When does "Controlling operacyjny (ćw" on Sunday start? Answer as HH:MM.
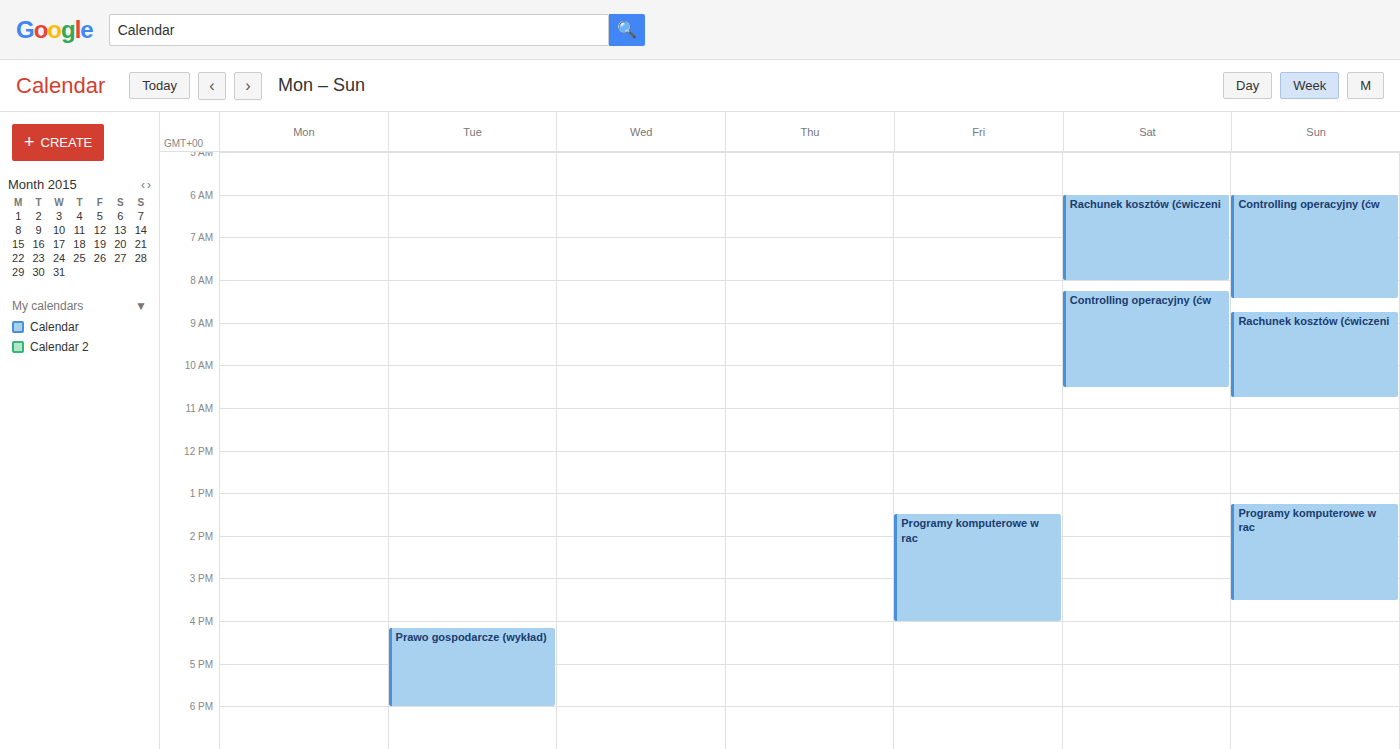
06:00